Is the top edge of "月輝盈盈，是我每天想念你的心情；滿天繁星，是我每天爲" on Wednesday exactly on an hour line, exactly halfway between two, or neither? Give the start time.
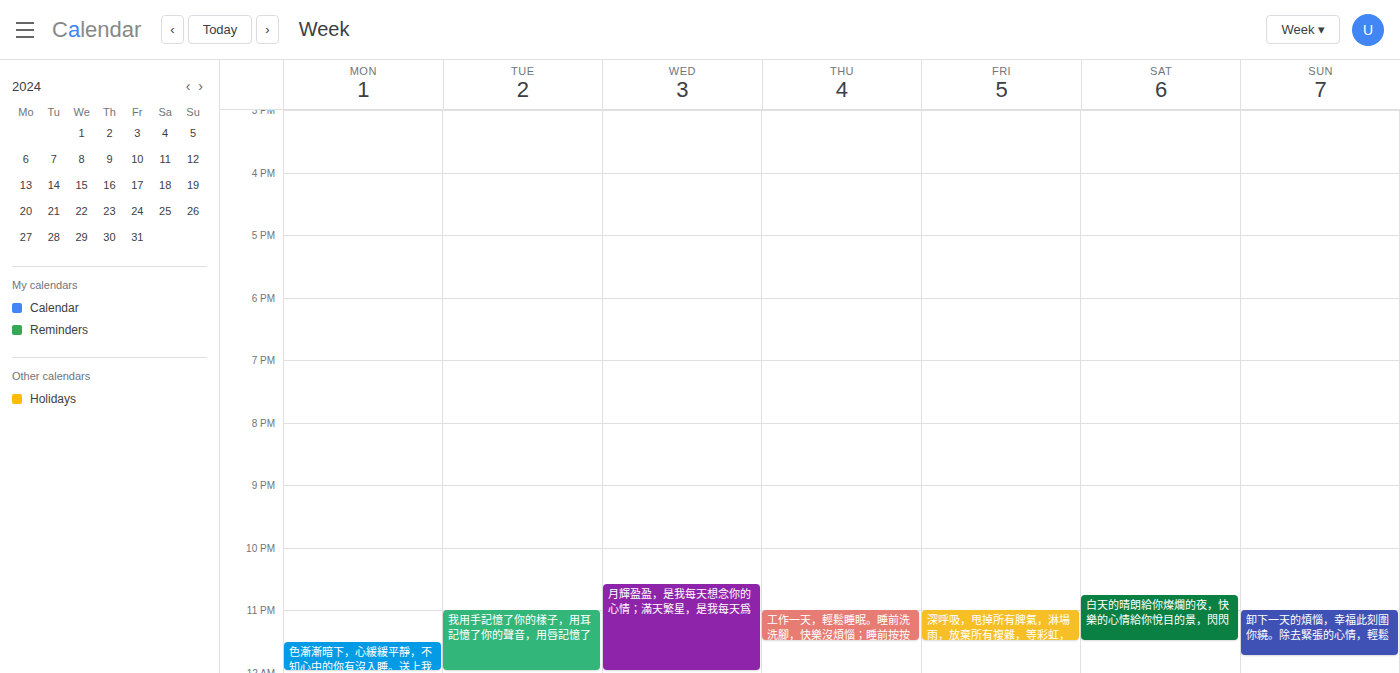
10:35 PM -- neither: 35 minutes below the 10 PM line and 25 minutes above the 11 PM line.